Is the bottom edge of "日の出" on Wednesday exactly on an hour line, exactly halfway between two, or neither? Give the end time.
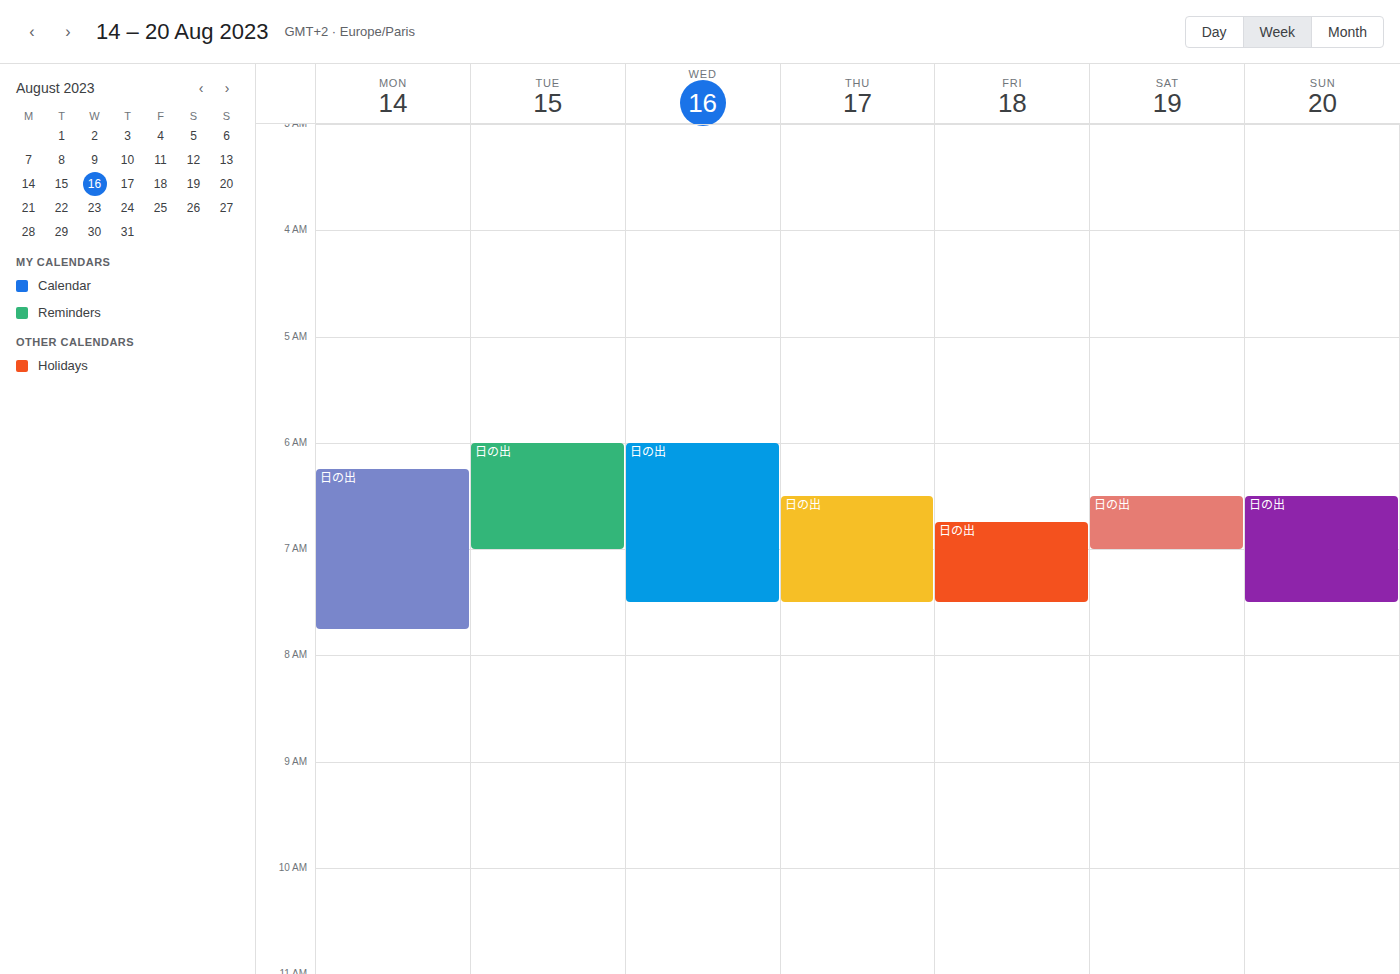
7:30 AM -- halfway between the 7 AM and 8 AM lines.